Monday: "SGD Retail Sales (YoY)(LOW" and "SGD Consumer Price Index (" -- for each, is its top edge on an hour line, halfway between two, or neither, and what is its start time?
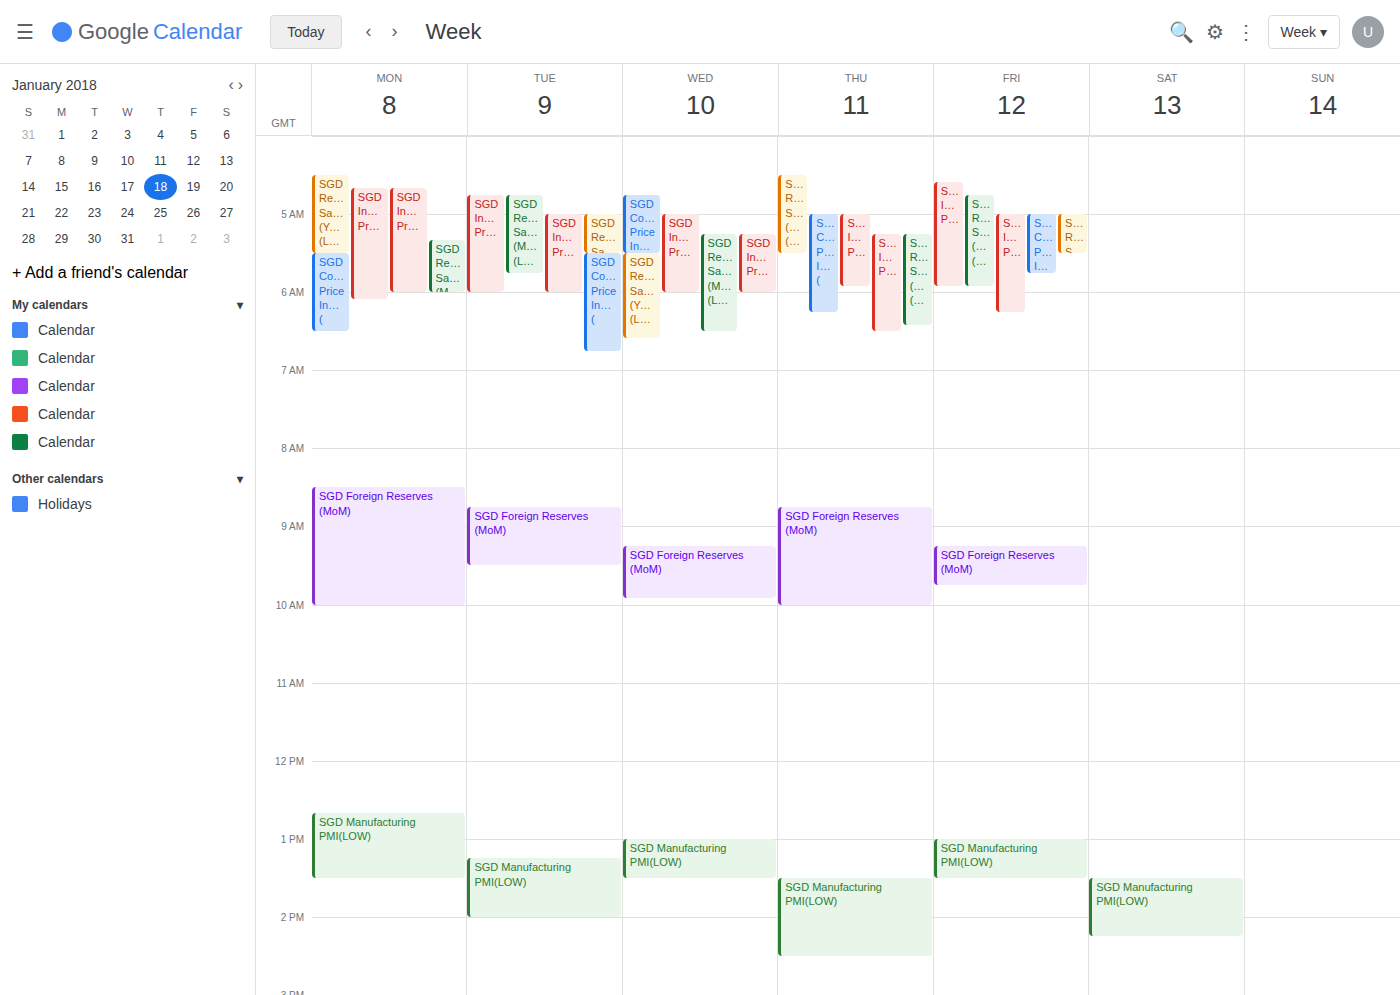
"SGD Retail Sales (YoY)(LOW": 4:30 AM, halfway between the 4 AM and 5 AM lines. "SGD Consumer Price Index (": 5:30 AM, halfway between the 5 AM and 6 AM lines.